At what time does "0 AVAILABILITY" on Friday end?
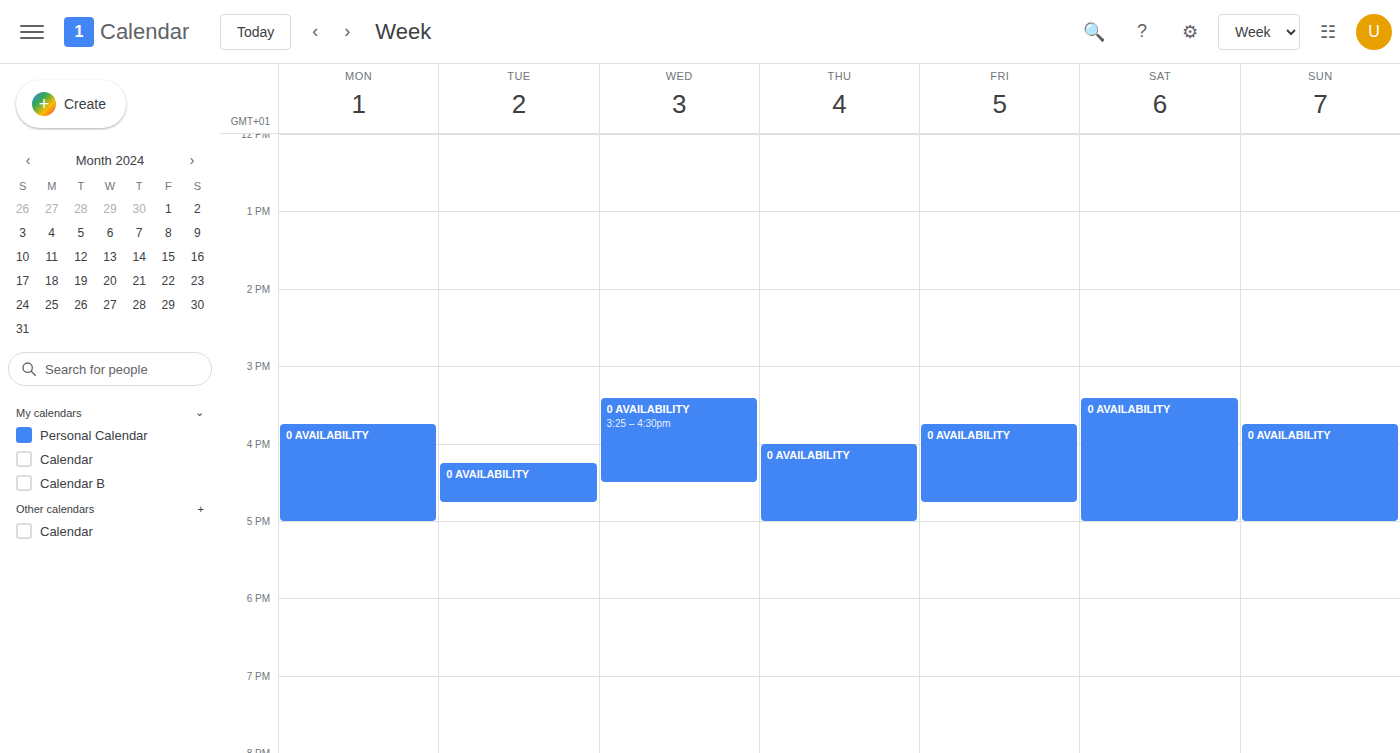
4:45 PM